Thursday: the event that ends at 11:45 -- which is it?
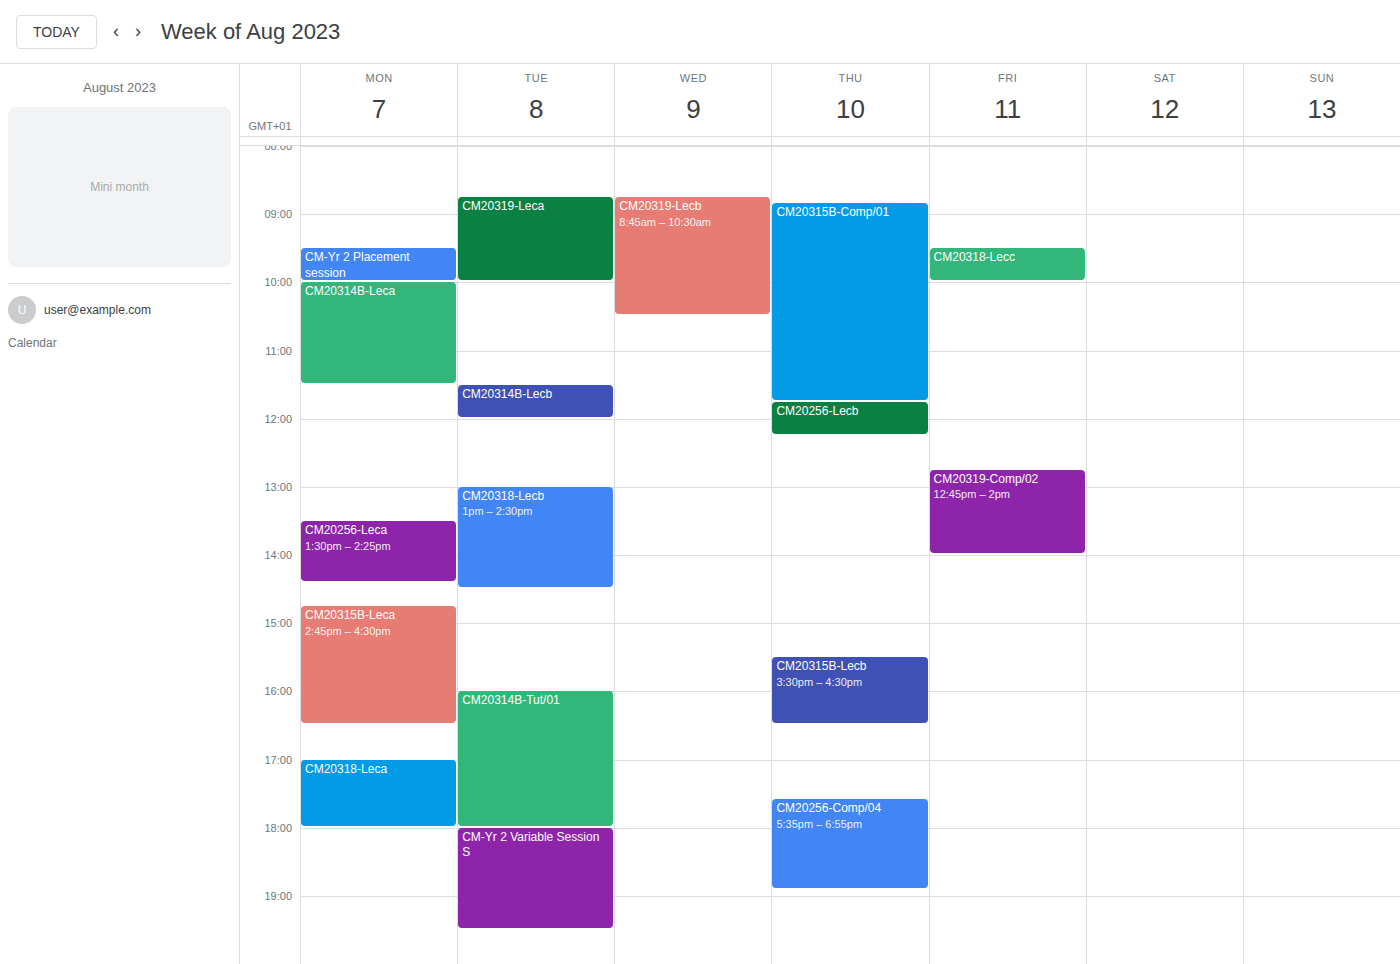
"CM20315B-Comp/01"